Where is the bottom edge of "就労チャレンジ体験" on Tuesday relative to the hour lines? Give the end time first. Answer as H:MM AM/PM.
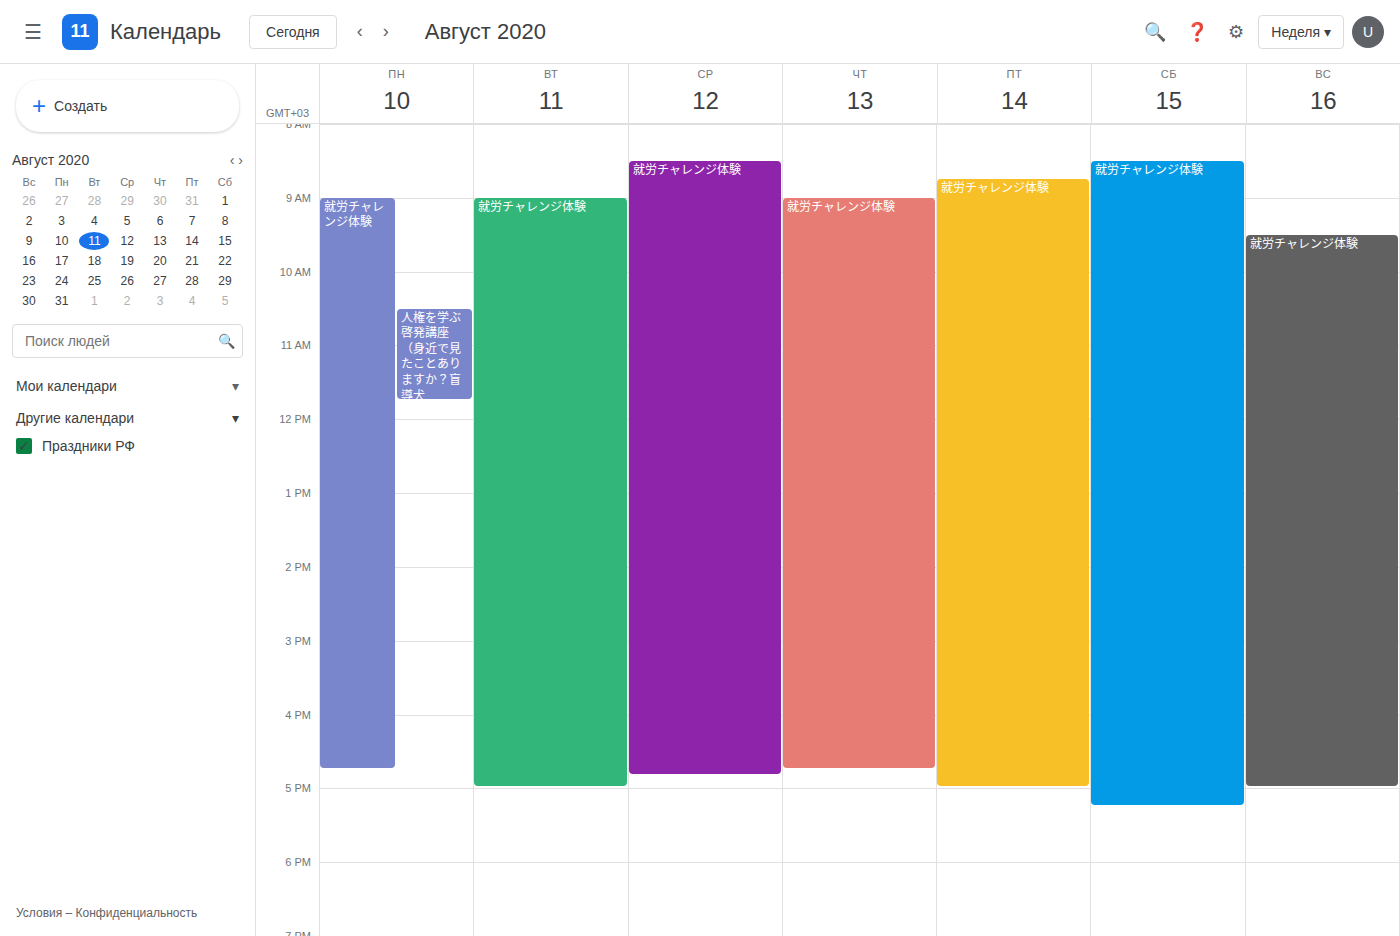
5:00 PM -- exactly on the 5 PM line.